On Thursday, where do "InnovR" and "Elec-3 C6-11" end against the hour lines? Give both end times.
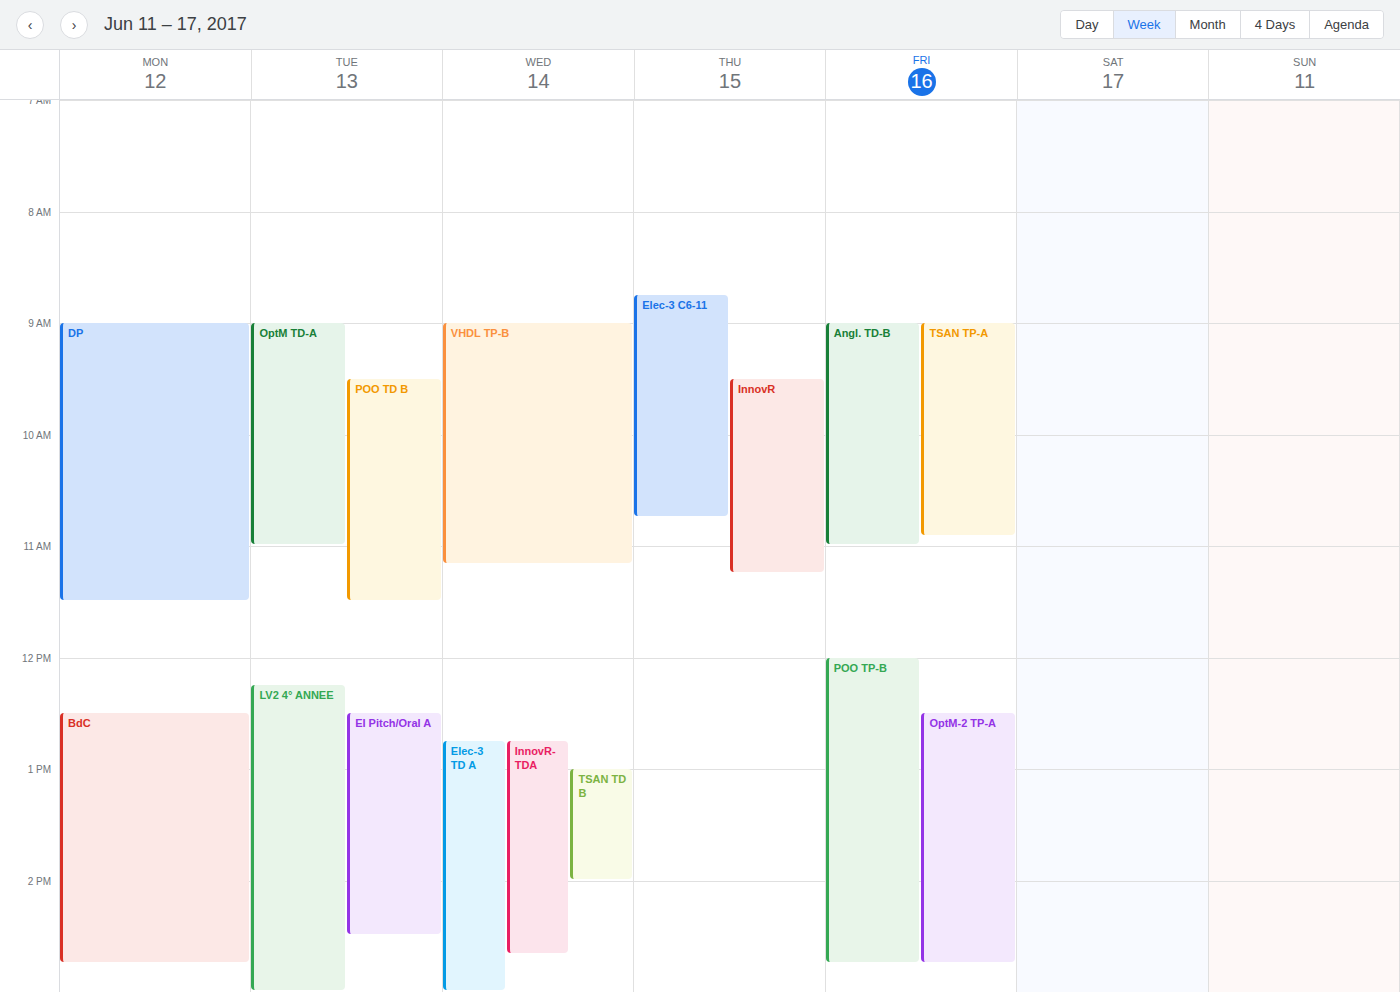
"InnovR": 11:15 AM, neither: a quarter of the way from the 11 AM line to the 12 PM line. "Elec-3 C6-11": 10:45 AM, neither: three quarters of the way from the 10 AM line to the 11 AM line.